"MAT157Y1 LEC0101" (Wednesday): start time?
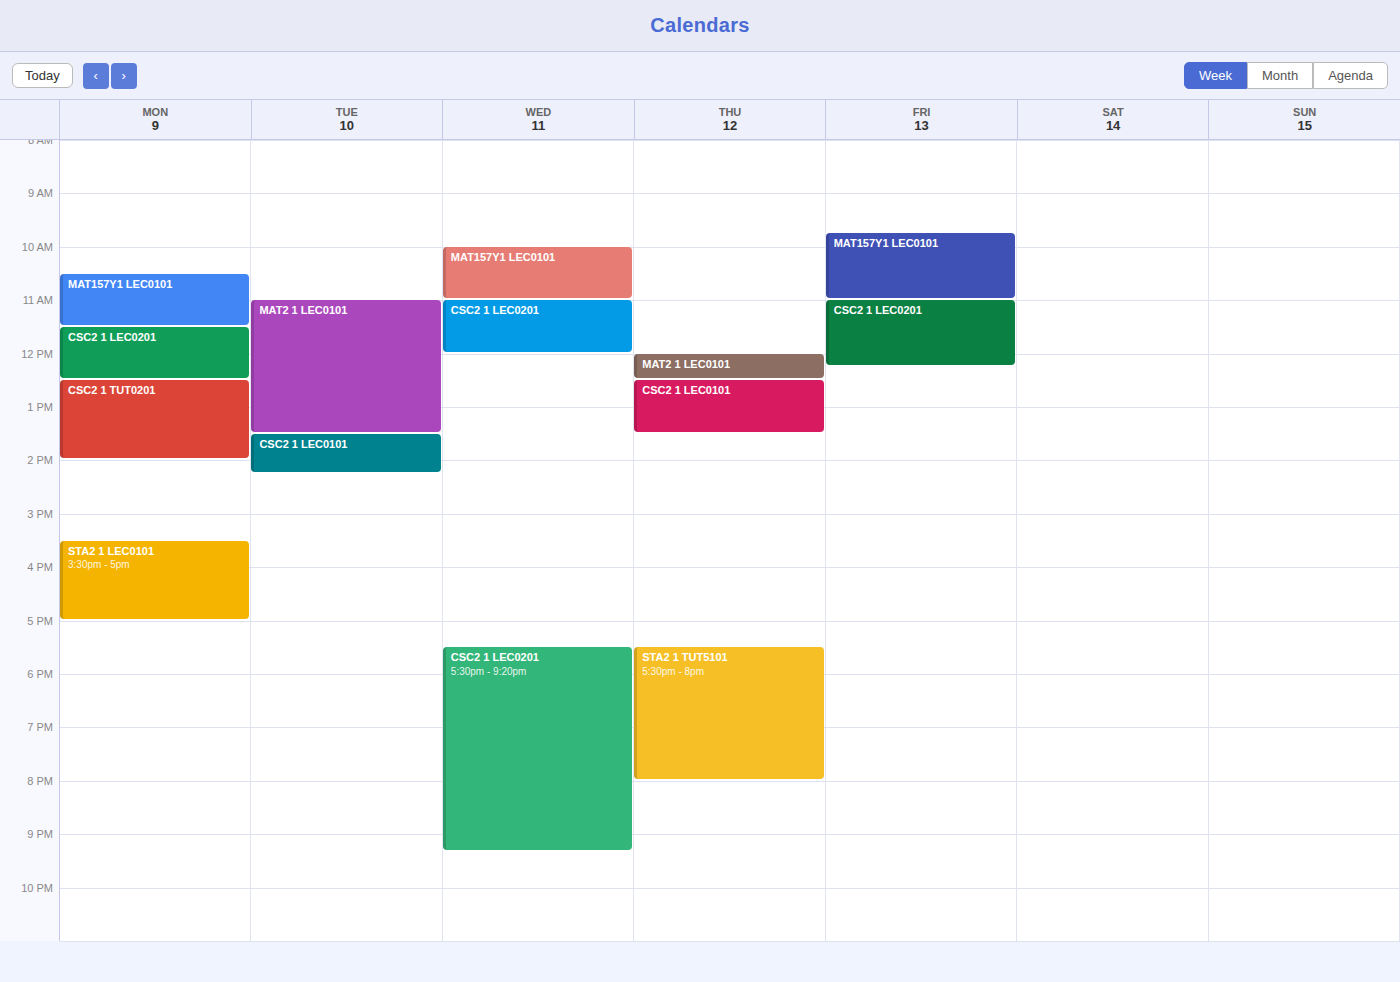
10:00